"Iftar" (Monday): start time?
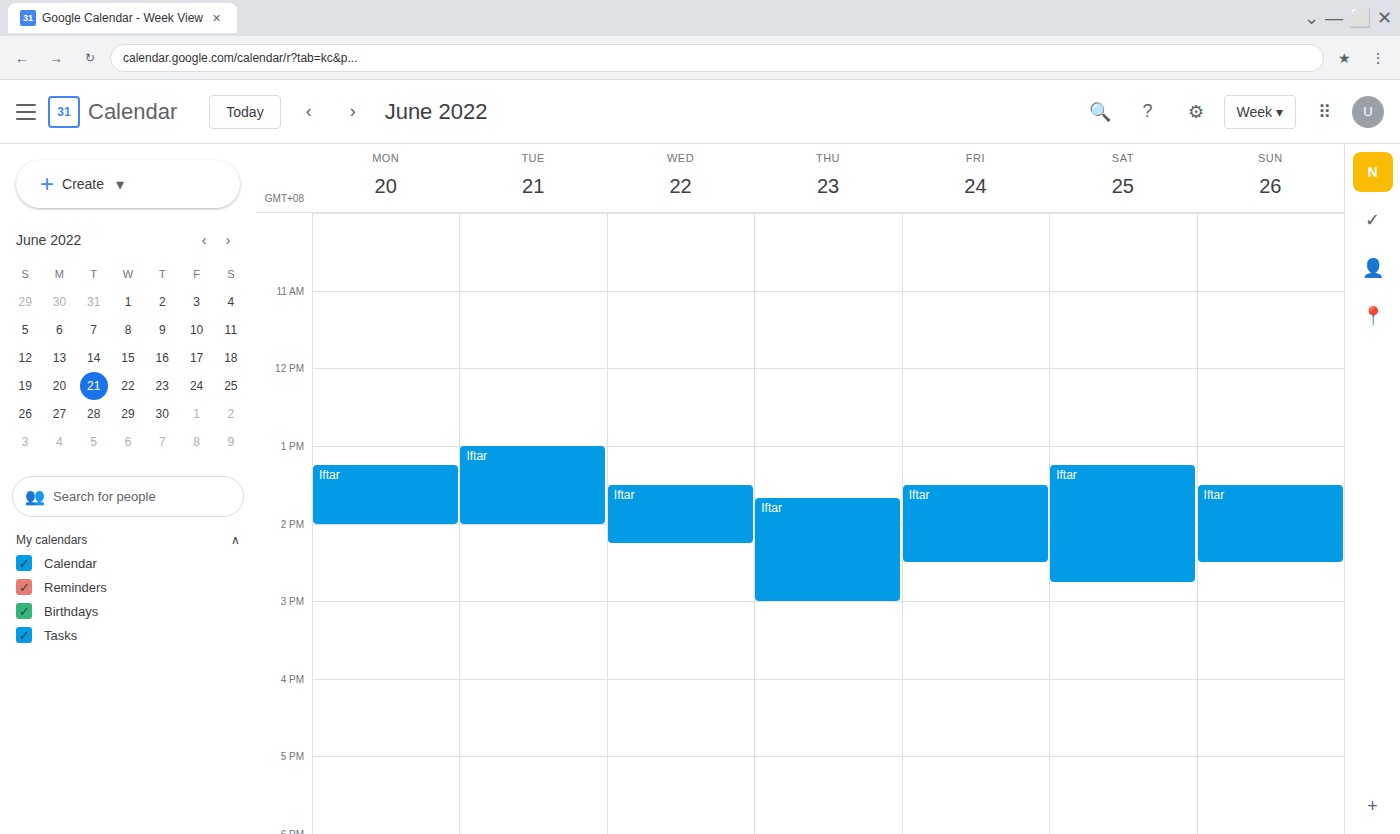
13:15